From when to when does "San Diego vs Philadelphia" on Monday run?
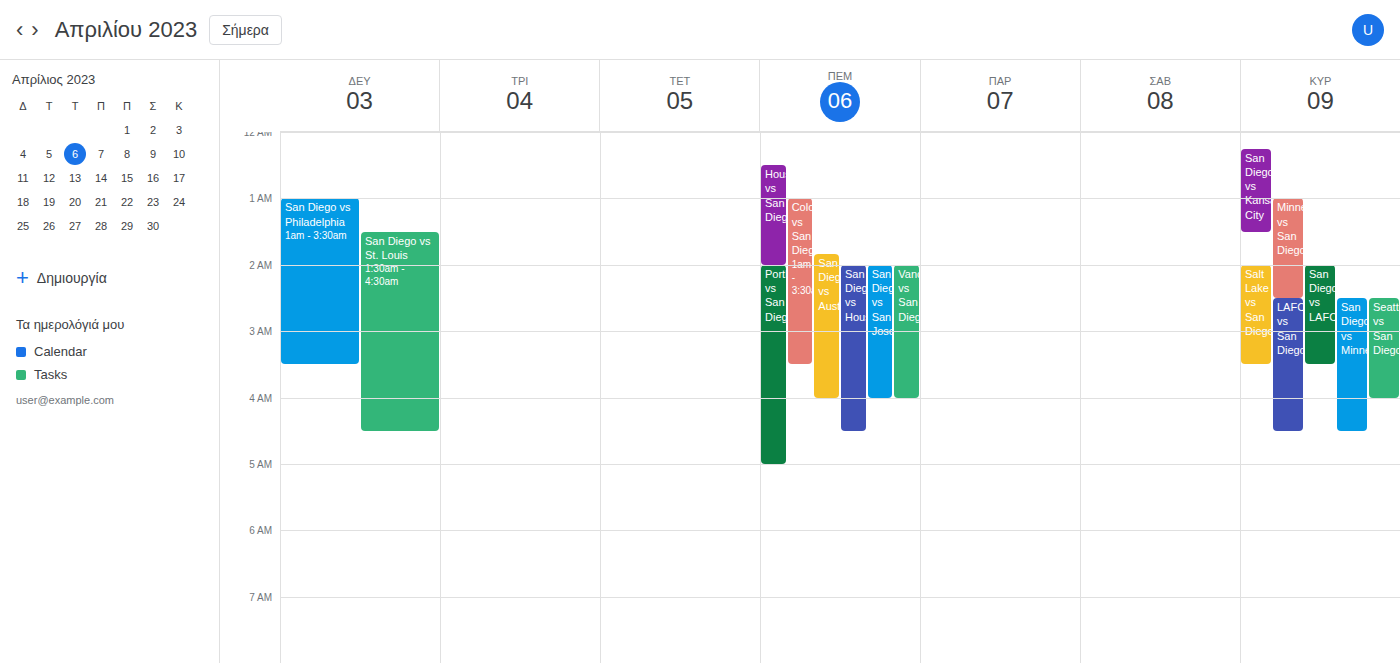
1:00 AM to 3:30 AM